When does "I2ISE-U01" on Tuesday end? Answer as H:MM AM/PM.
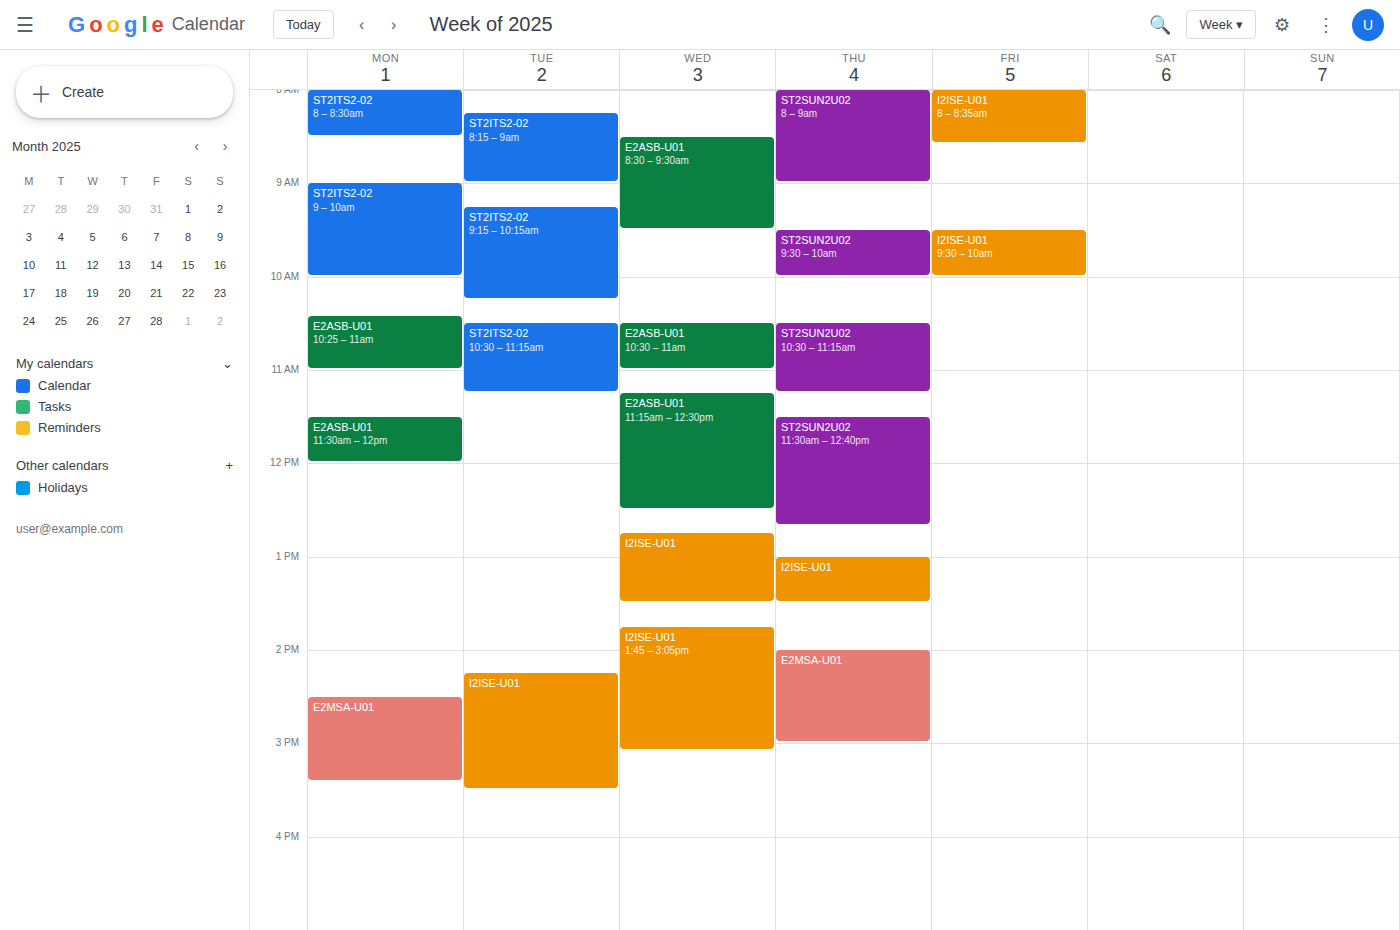
3:30 PM